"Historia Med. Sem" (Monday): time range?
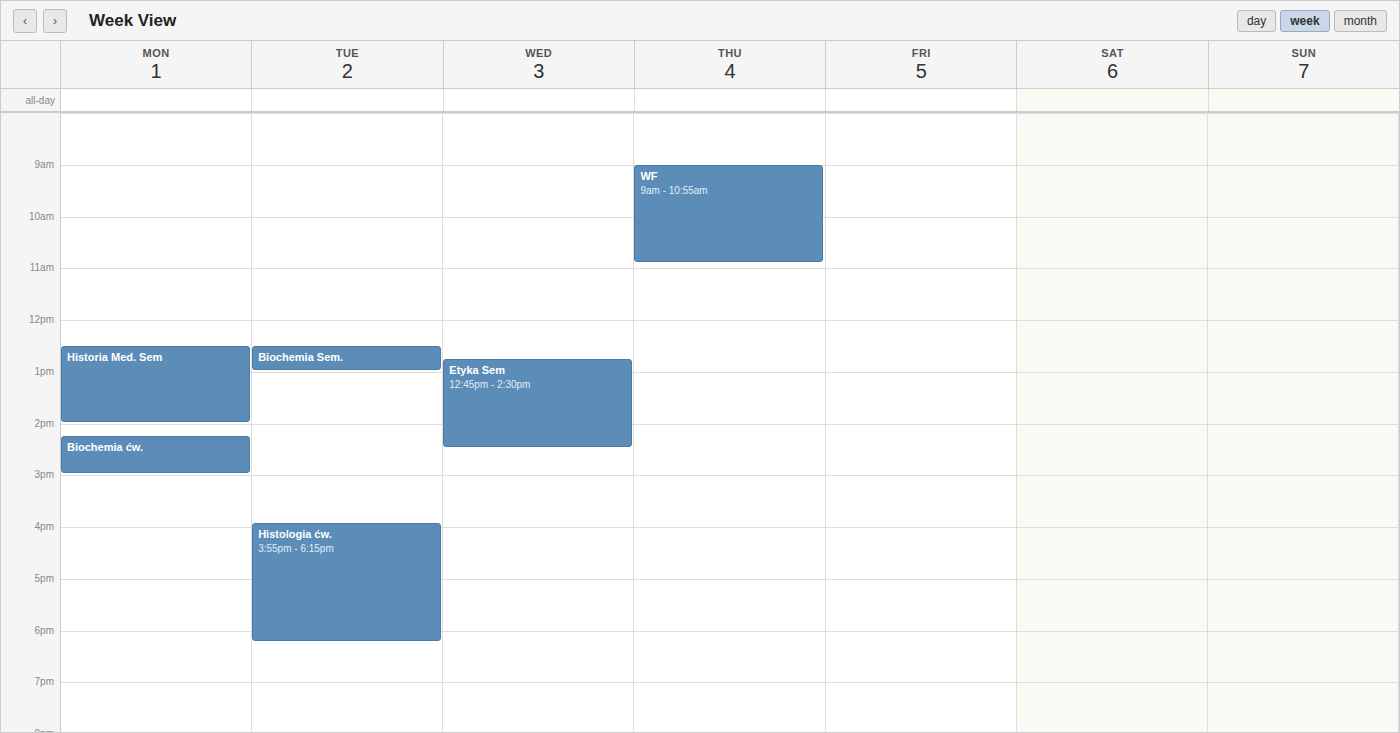
12:30 PM to 2:00 PM